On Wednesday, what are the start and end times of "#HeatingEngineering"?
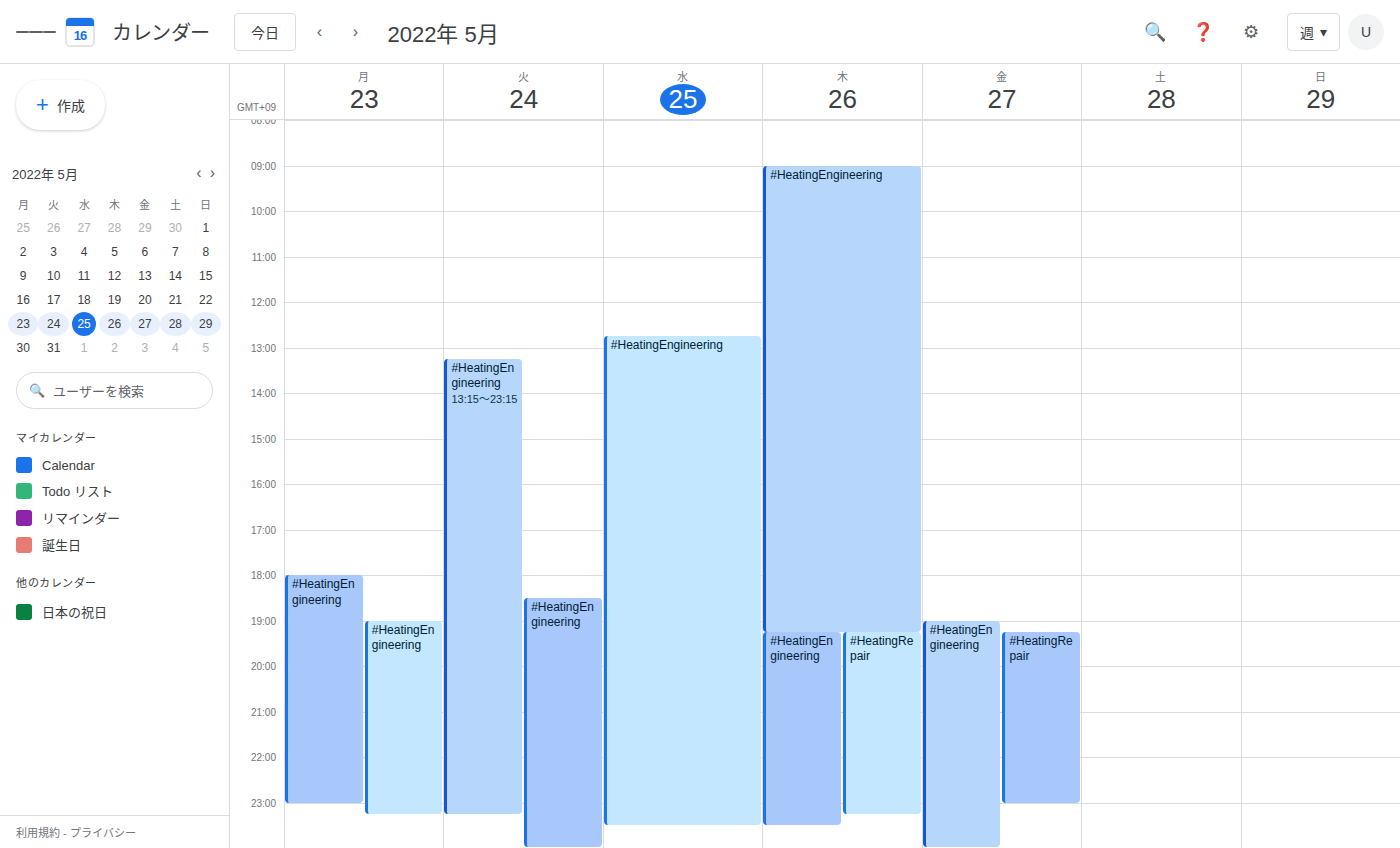
12:45 PM to 11:30 PM